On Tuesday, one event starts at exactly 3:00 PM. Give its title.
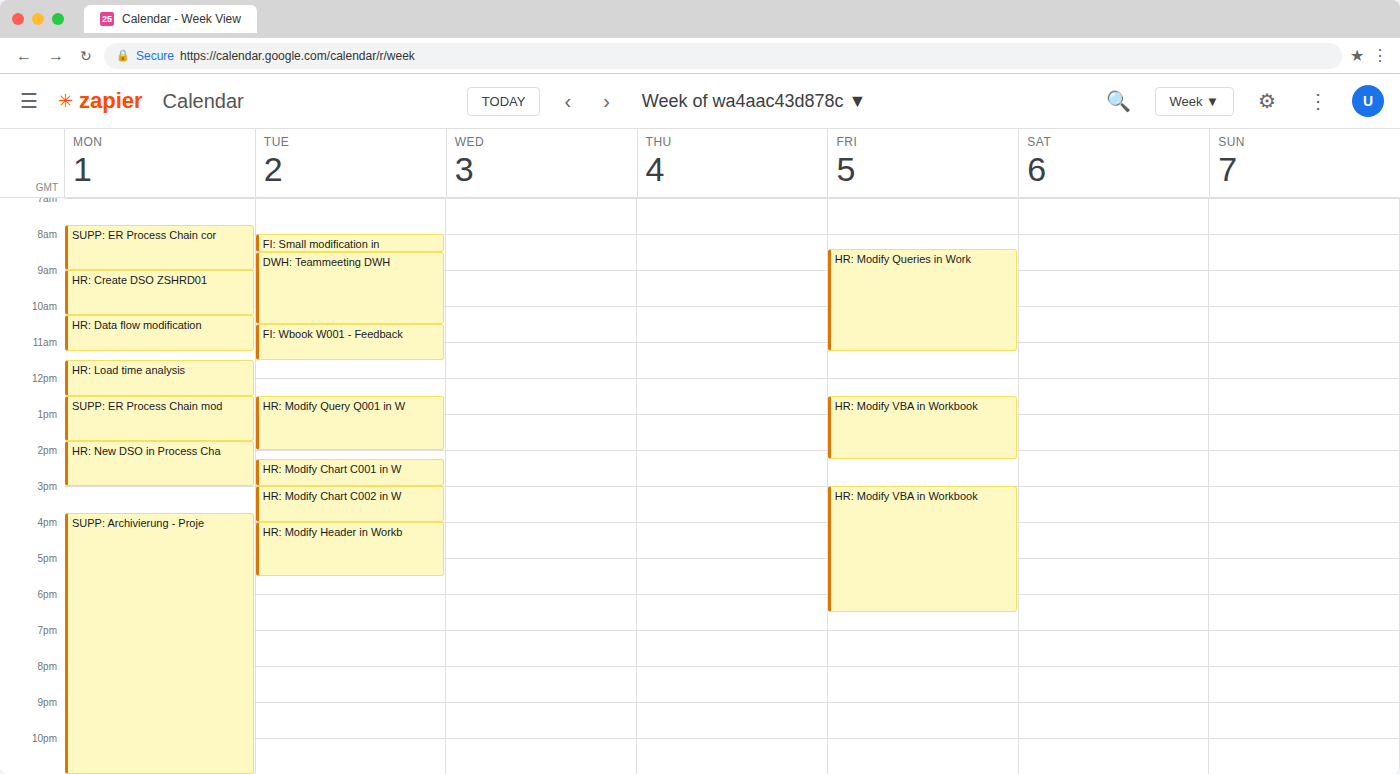
"HR: Modify Chart C002 in W"